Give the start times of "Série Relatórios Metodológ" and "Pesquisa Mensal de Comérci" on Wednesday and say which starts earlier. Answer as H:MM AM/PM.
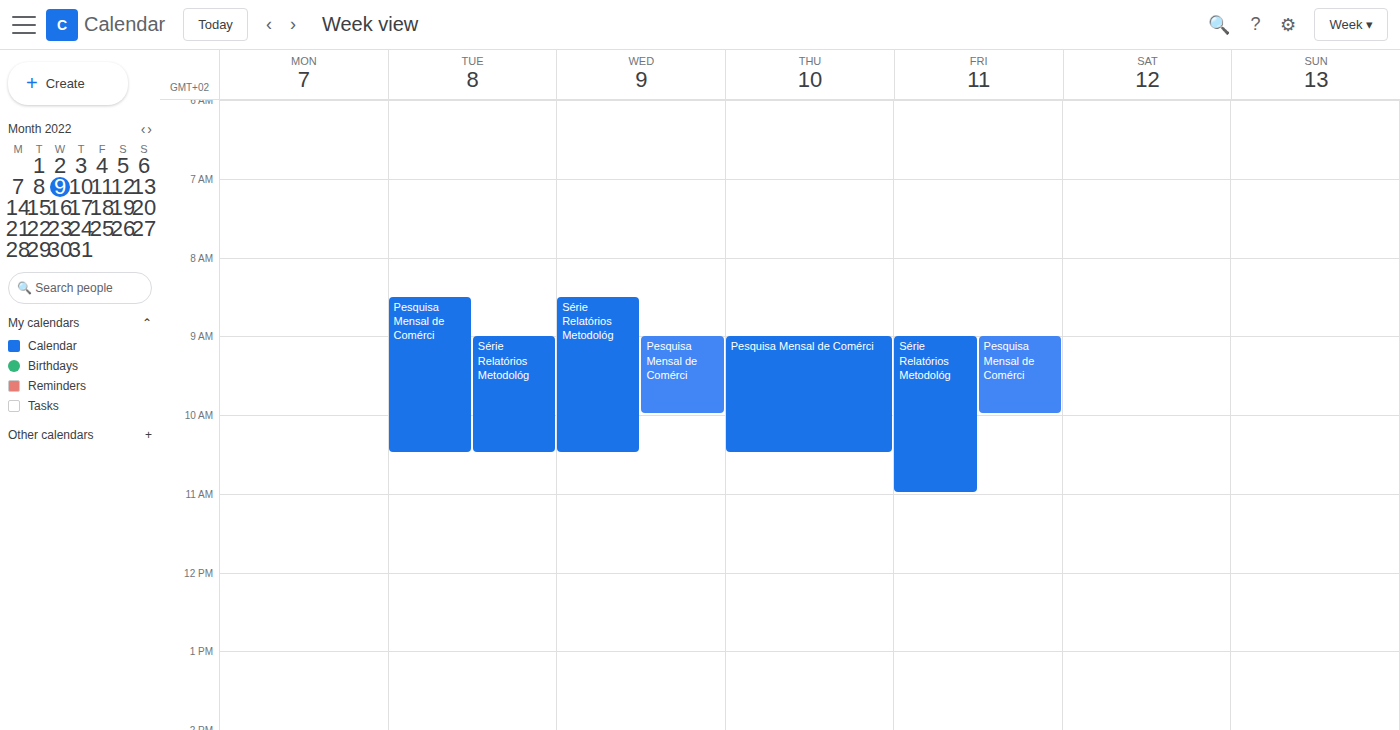
"Série Relatórios Metodológ" 8:30 AM; "Pesquisa Mensal de Comérci" 9:00 AM.